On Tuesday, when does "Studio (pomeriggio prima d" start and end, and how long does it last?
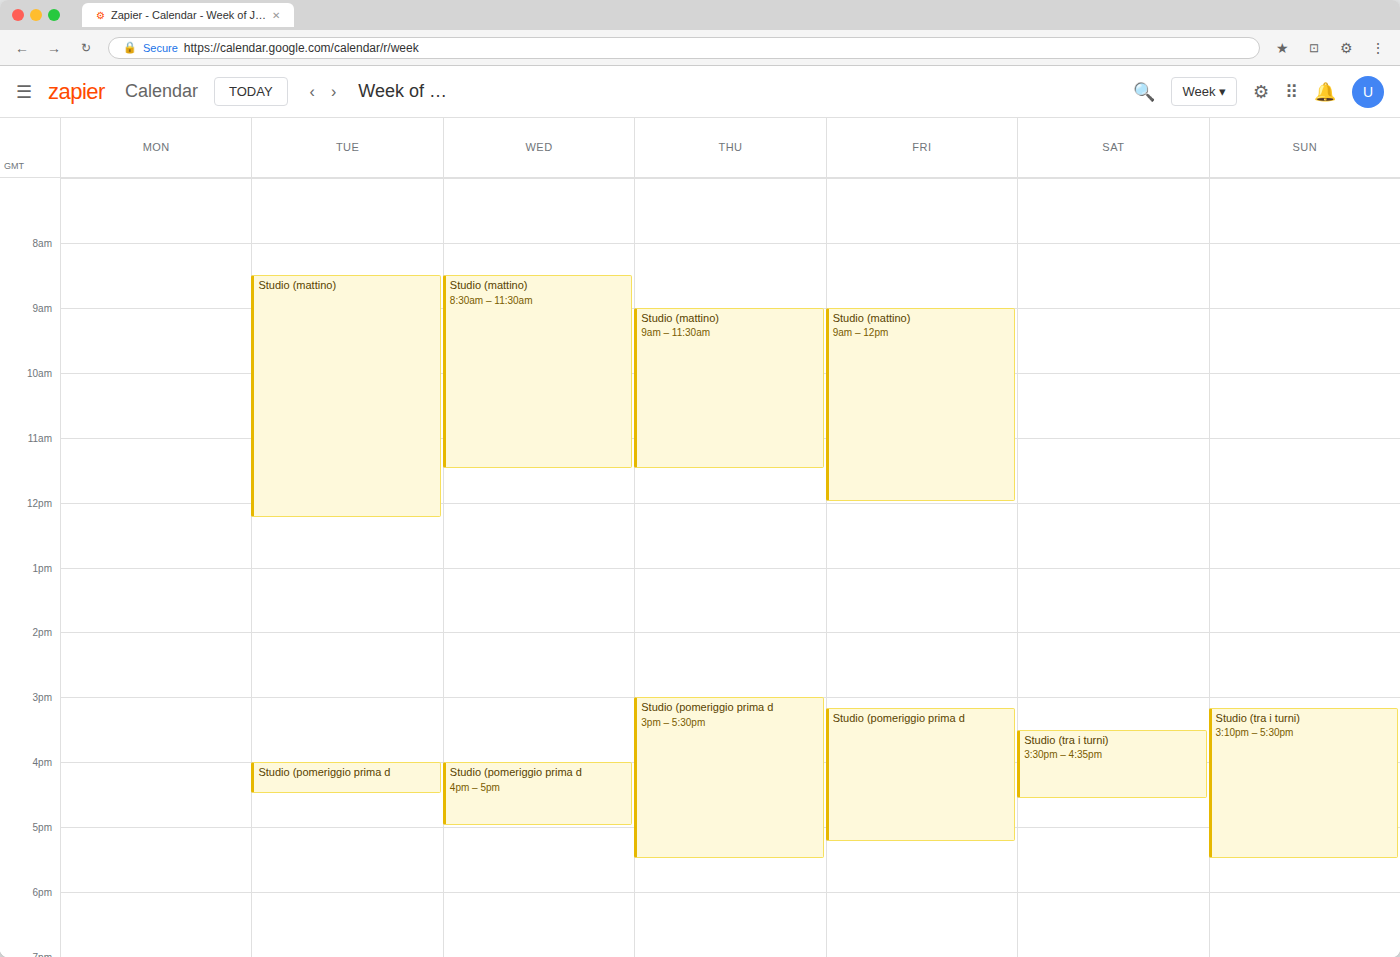
4:00 PM to 4:30 PM, 30 minutes